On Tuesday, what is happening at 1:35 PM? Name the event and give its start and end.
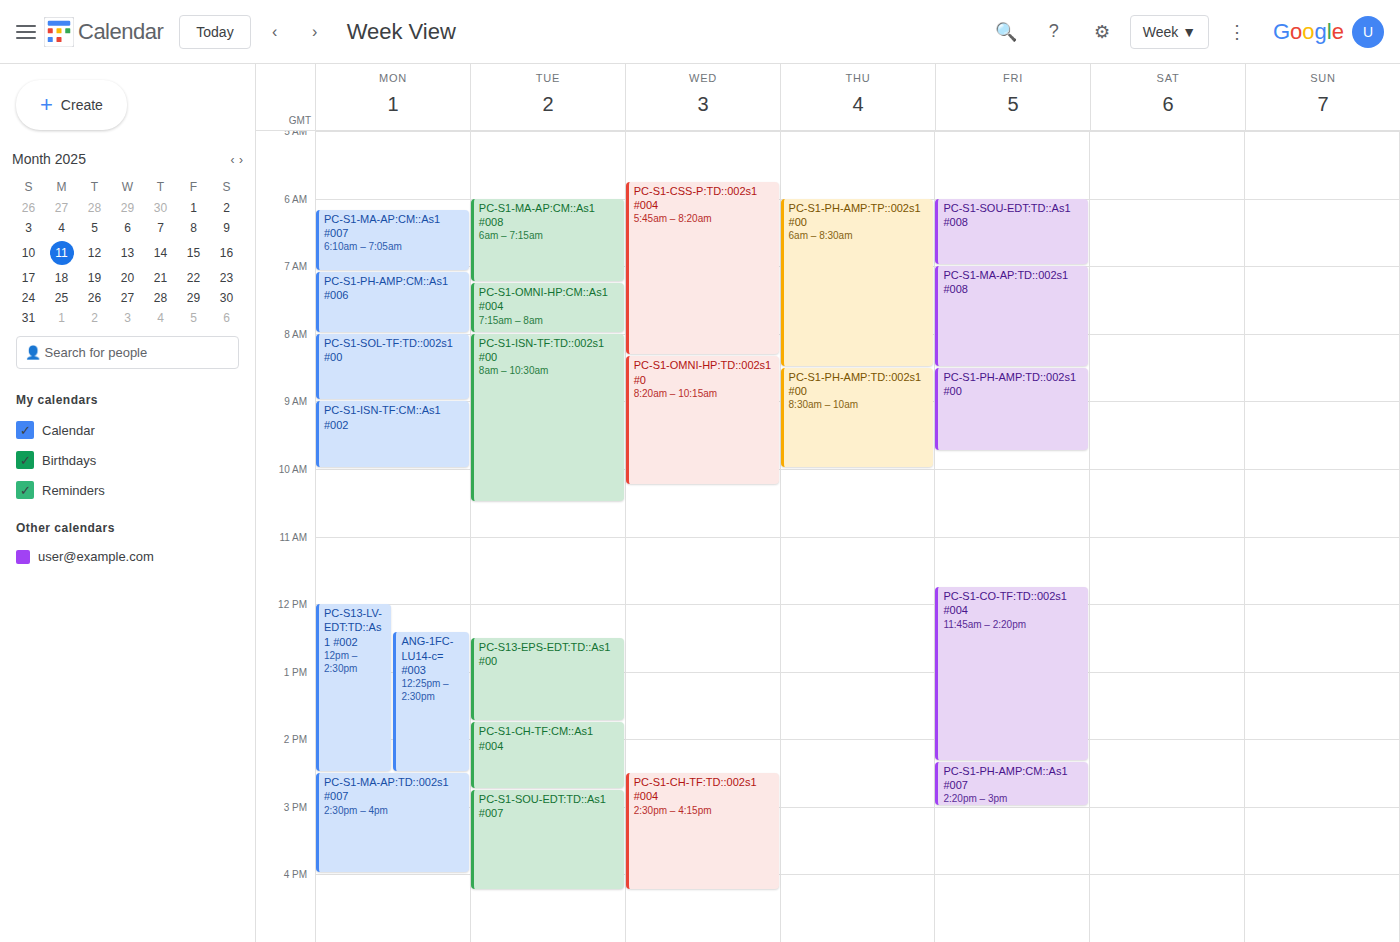
"PC-S13-EPS-EDT:TD::As1 #00", 12:30 PM to 1:45 PM